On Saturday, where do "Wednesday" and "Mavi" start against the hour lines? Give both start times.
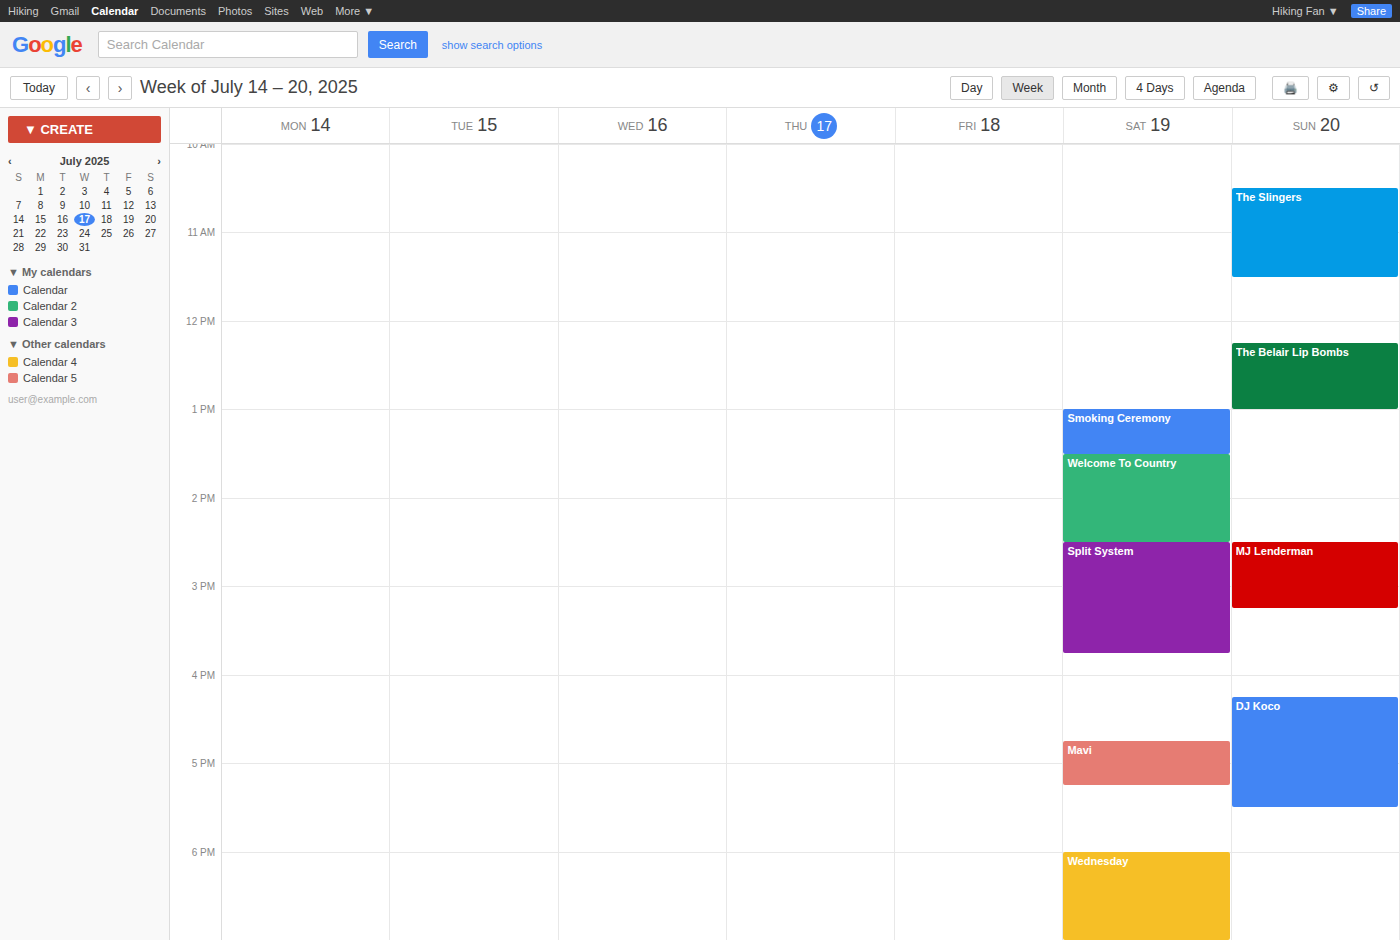
"Wednesday": 6:00 PM, exactly on the 6 PM line. "Mavi": 4:45 PM, neither: three quarters of the way from the 4 PM line to the 5 PM line.